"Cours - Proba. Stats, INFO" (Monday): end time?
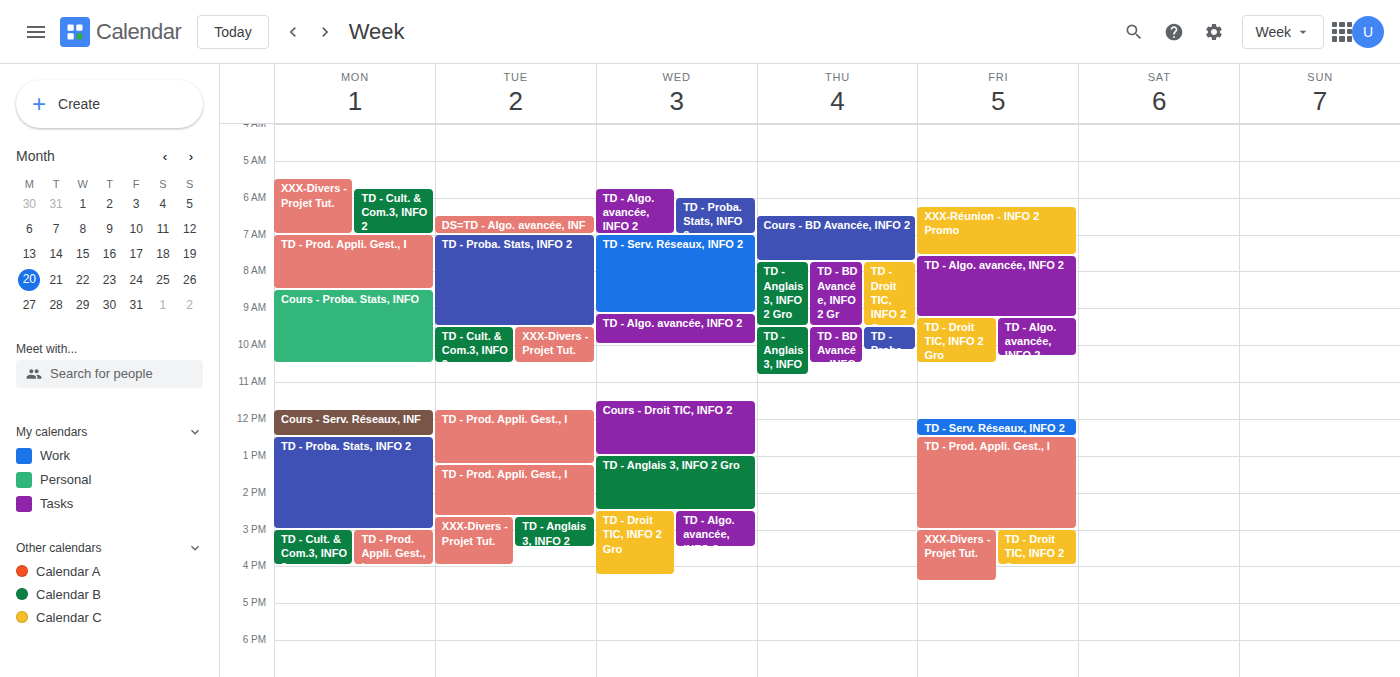
10:30